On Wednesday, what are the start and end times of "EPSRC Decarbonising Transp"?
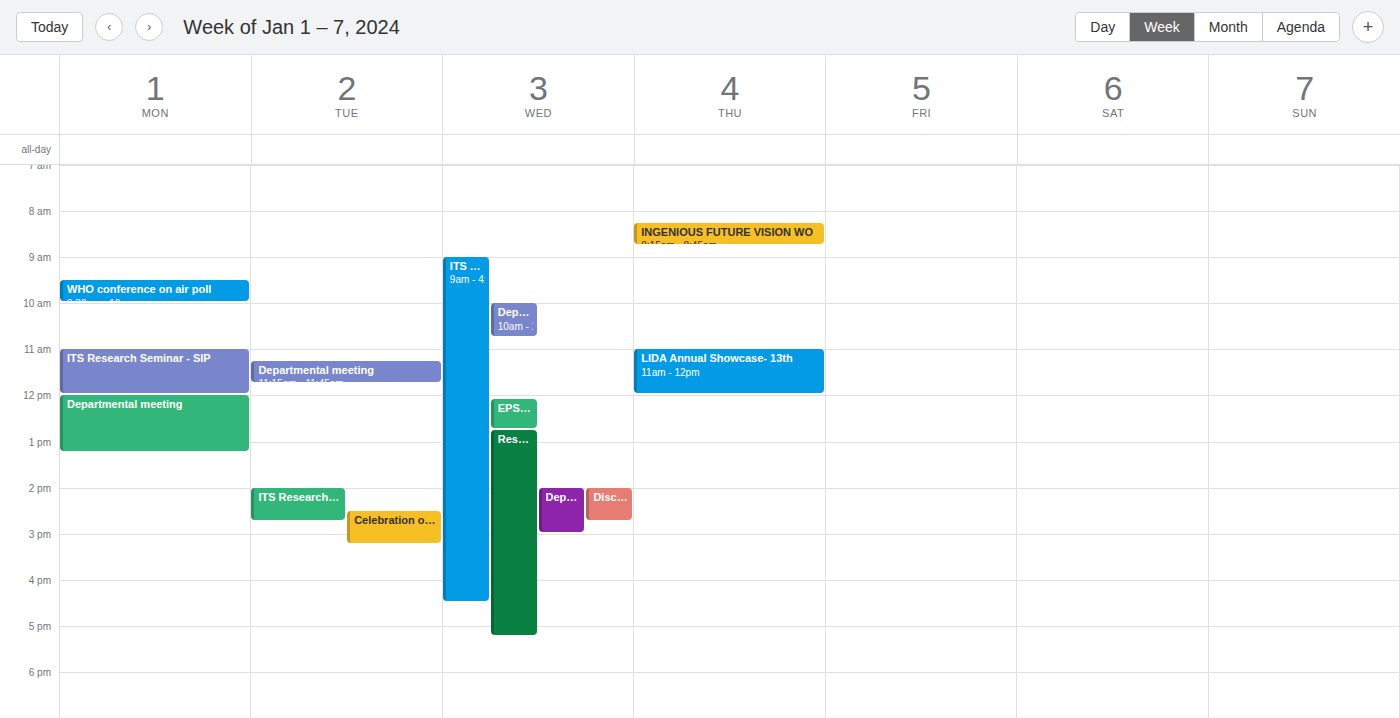
12:05 PM to 12:45 PM